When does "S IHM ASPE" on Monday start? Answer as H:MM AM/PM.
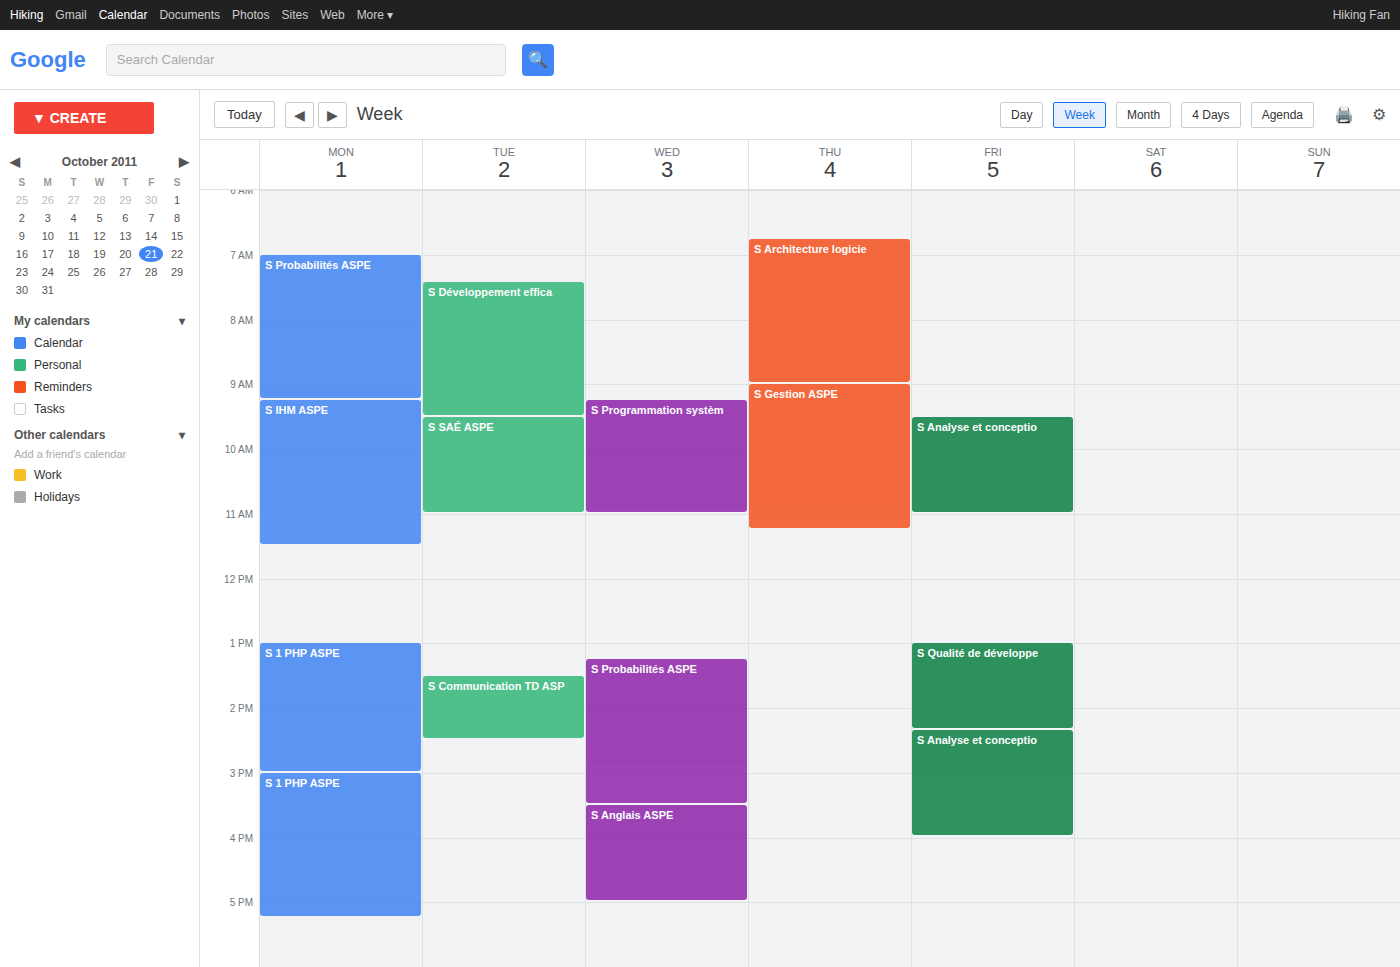
9:15 AM